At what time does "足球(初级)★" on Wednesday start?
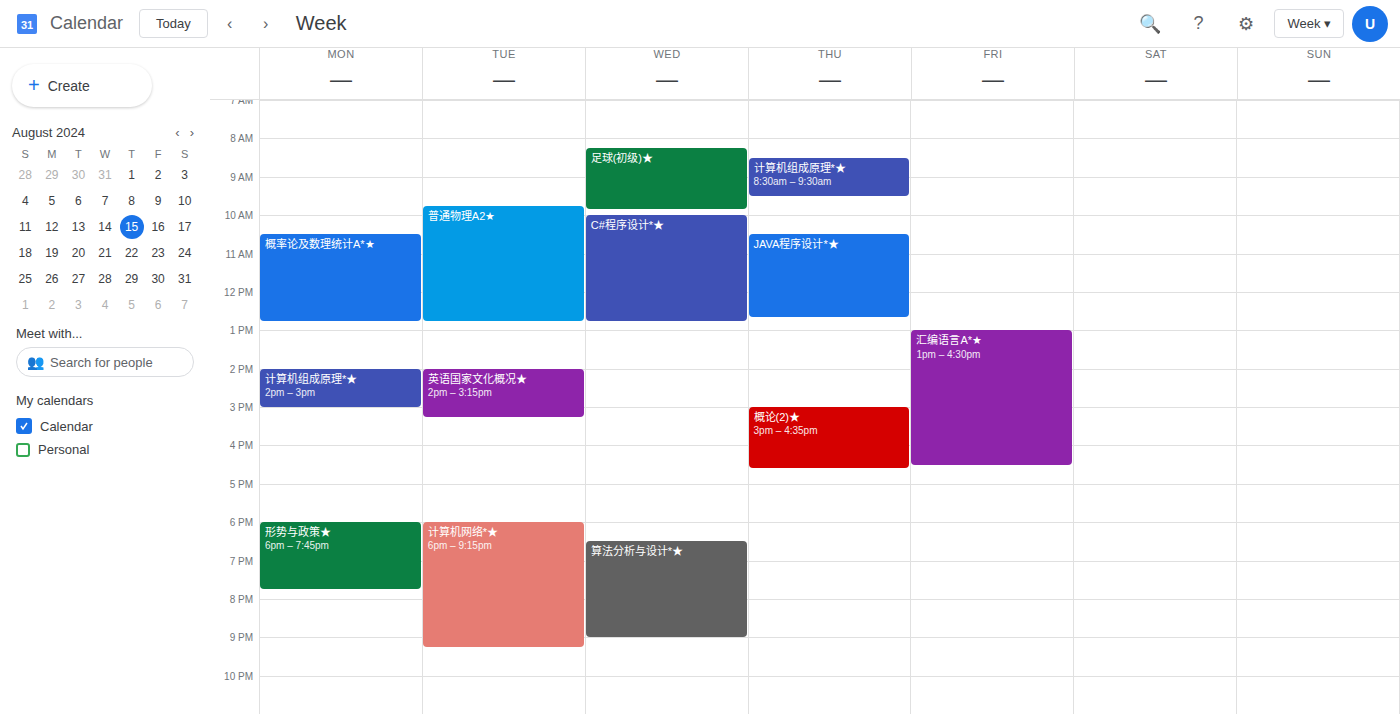
8:15 AM